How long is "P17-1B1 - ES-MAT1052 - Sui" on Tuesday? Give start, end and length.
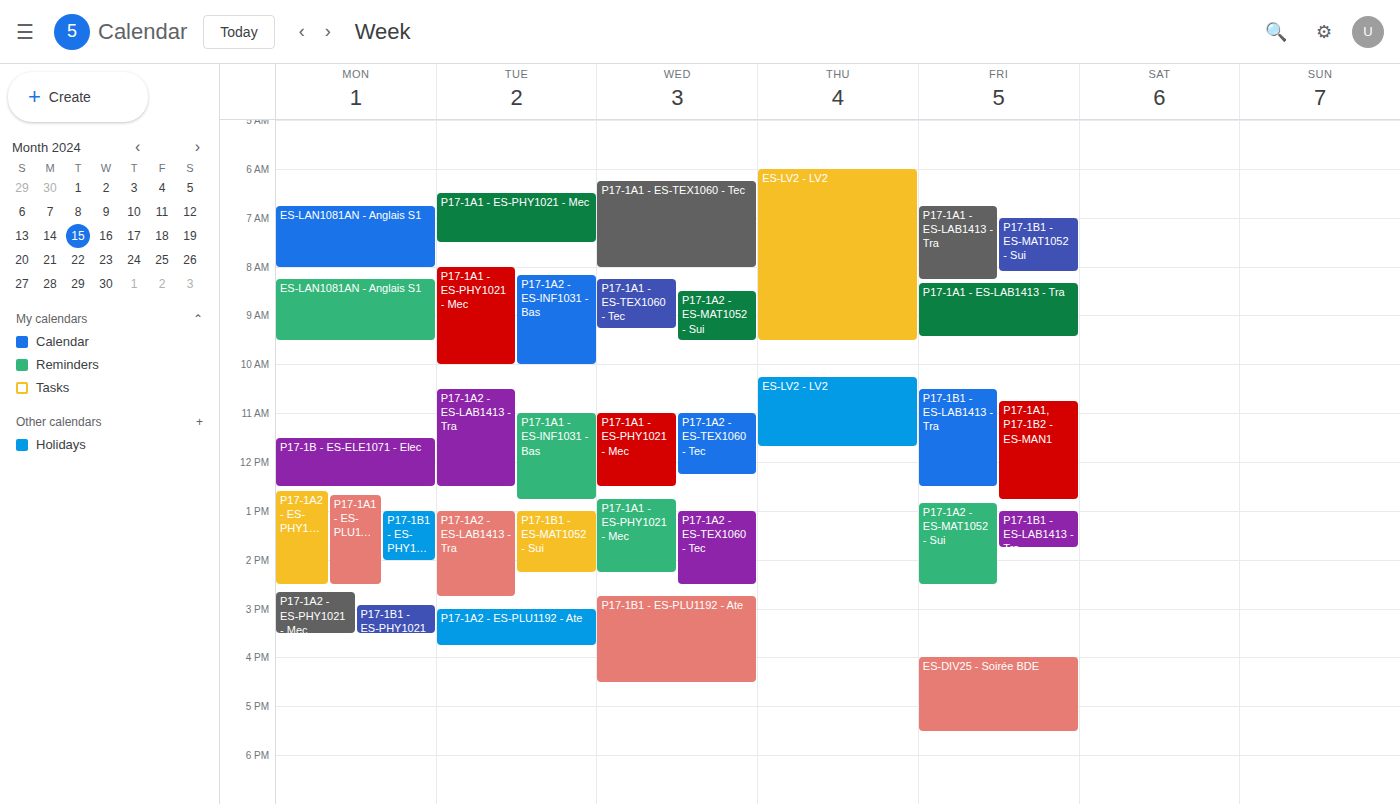
1:00 PM to 2:15 PM, 1 hour 15 minutes